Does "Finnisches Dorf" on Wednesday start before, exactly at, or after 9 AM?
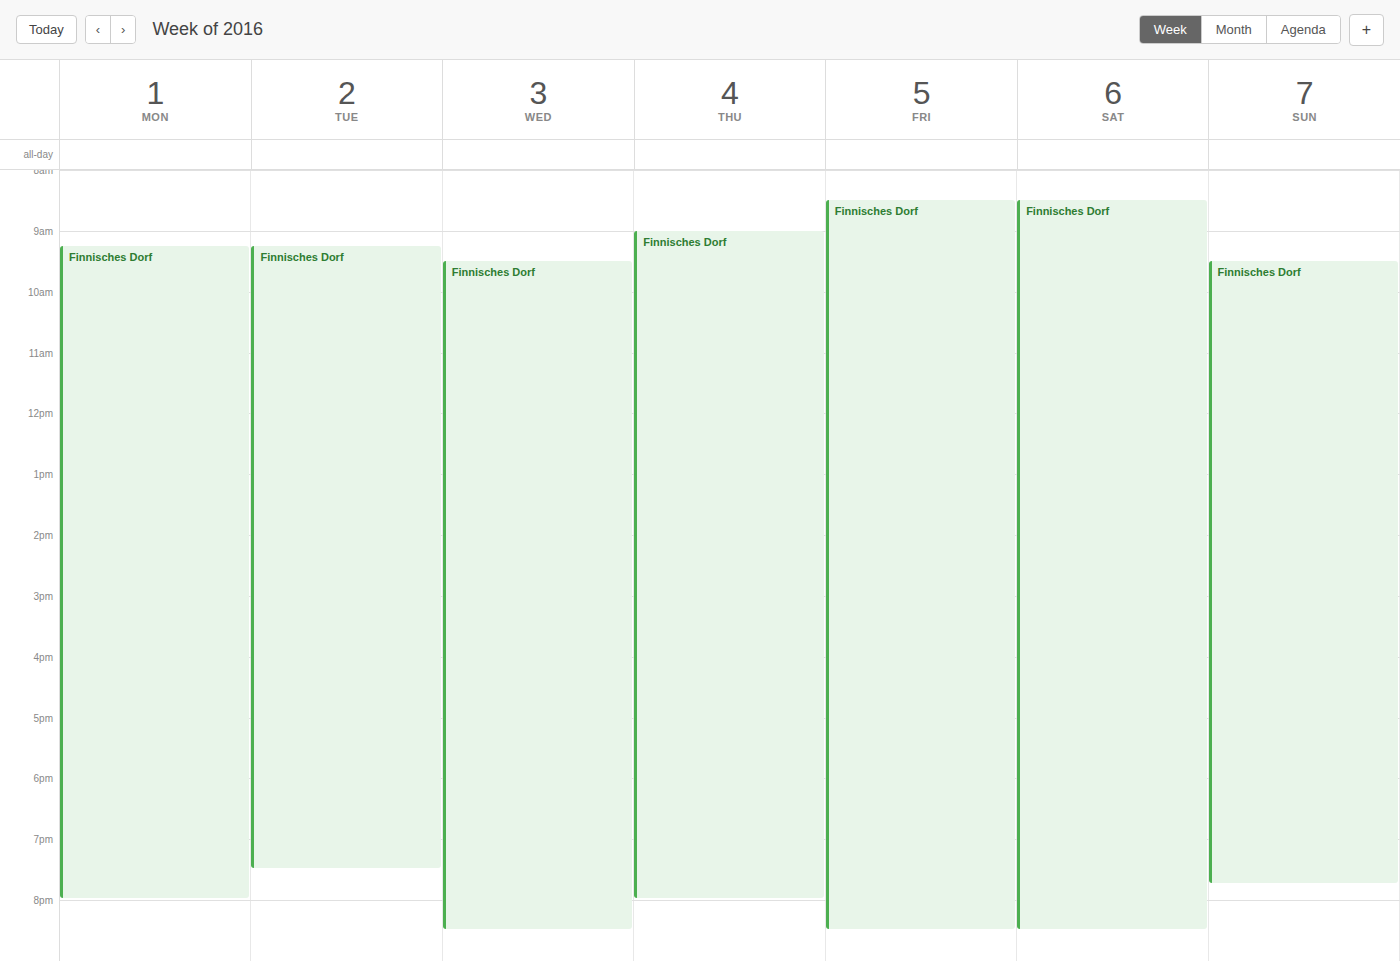
9:30 AM -- after 9 AM, 30 minutes below the 9 AM line.